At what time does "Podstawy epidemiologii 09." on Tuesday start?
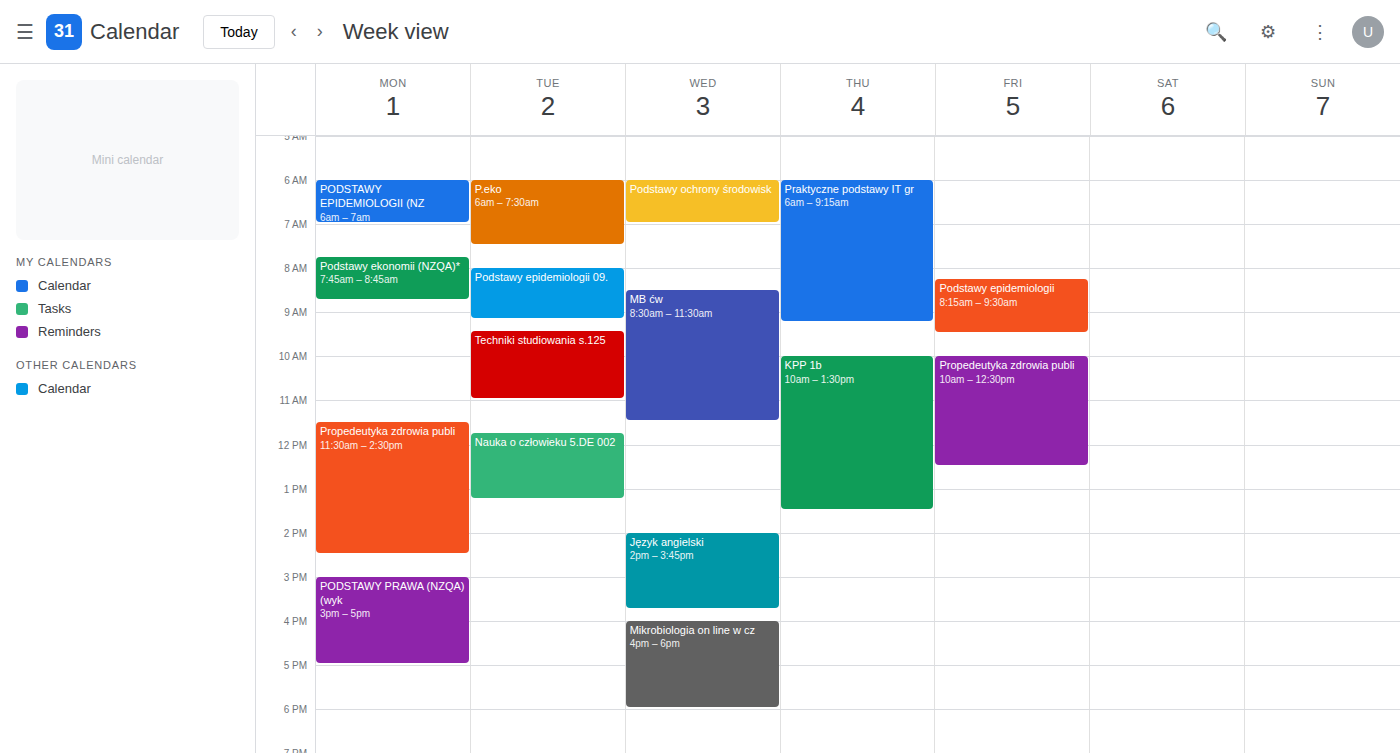
8:00 AM